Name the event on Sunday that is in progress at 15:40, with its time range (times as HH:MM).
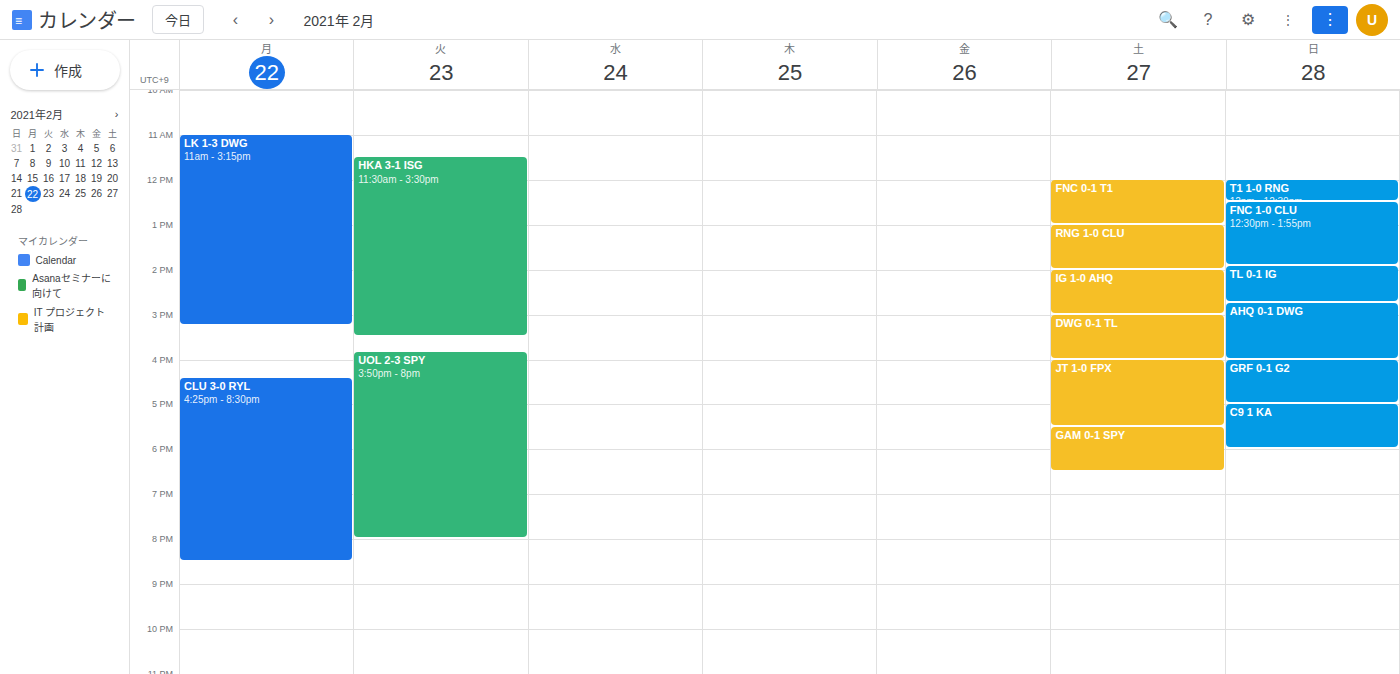
"AHQ 0-1 DWG", 14:45 to 16:00